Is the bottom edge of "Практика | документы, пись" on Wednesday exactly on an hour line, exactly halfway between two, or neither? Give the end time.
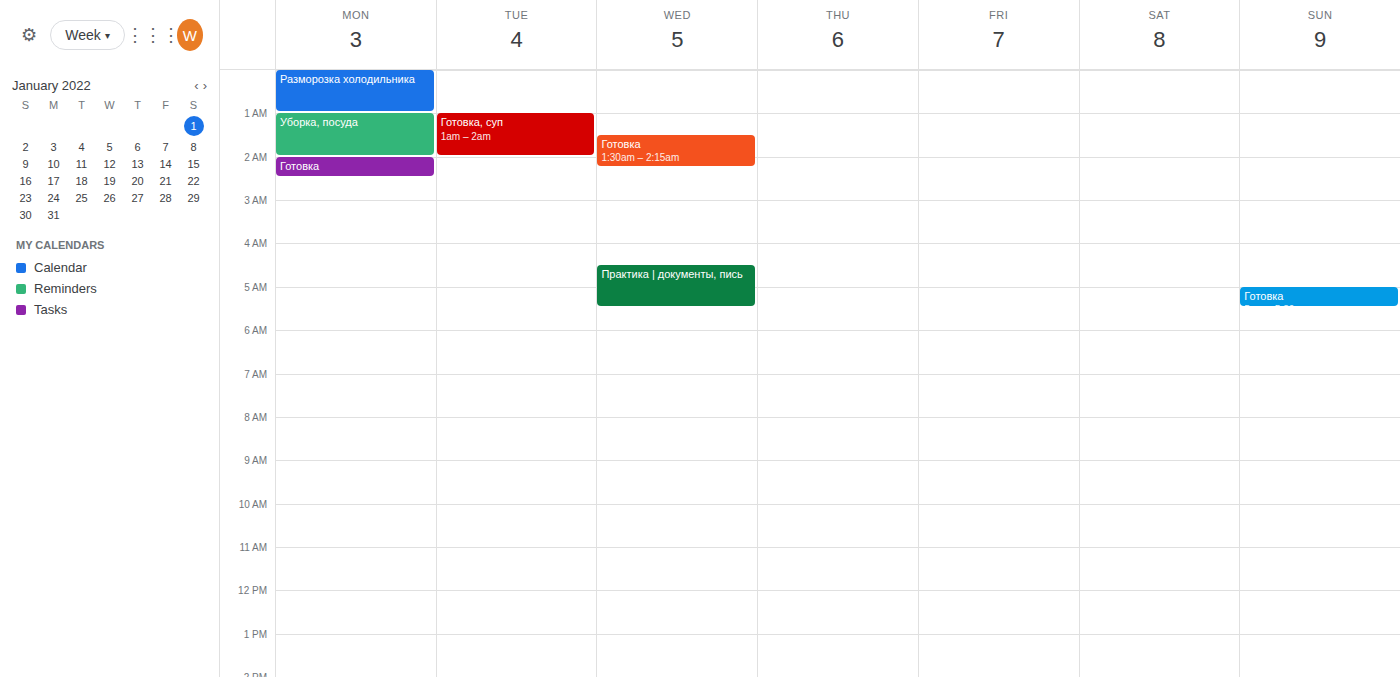
5:30 AM -- halfway between the 5 AM and 6 AM lines.